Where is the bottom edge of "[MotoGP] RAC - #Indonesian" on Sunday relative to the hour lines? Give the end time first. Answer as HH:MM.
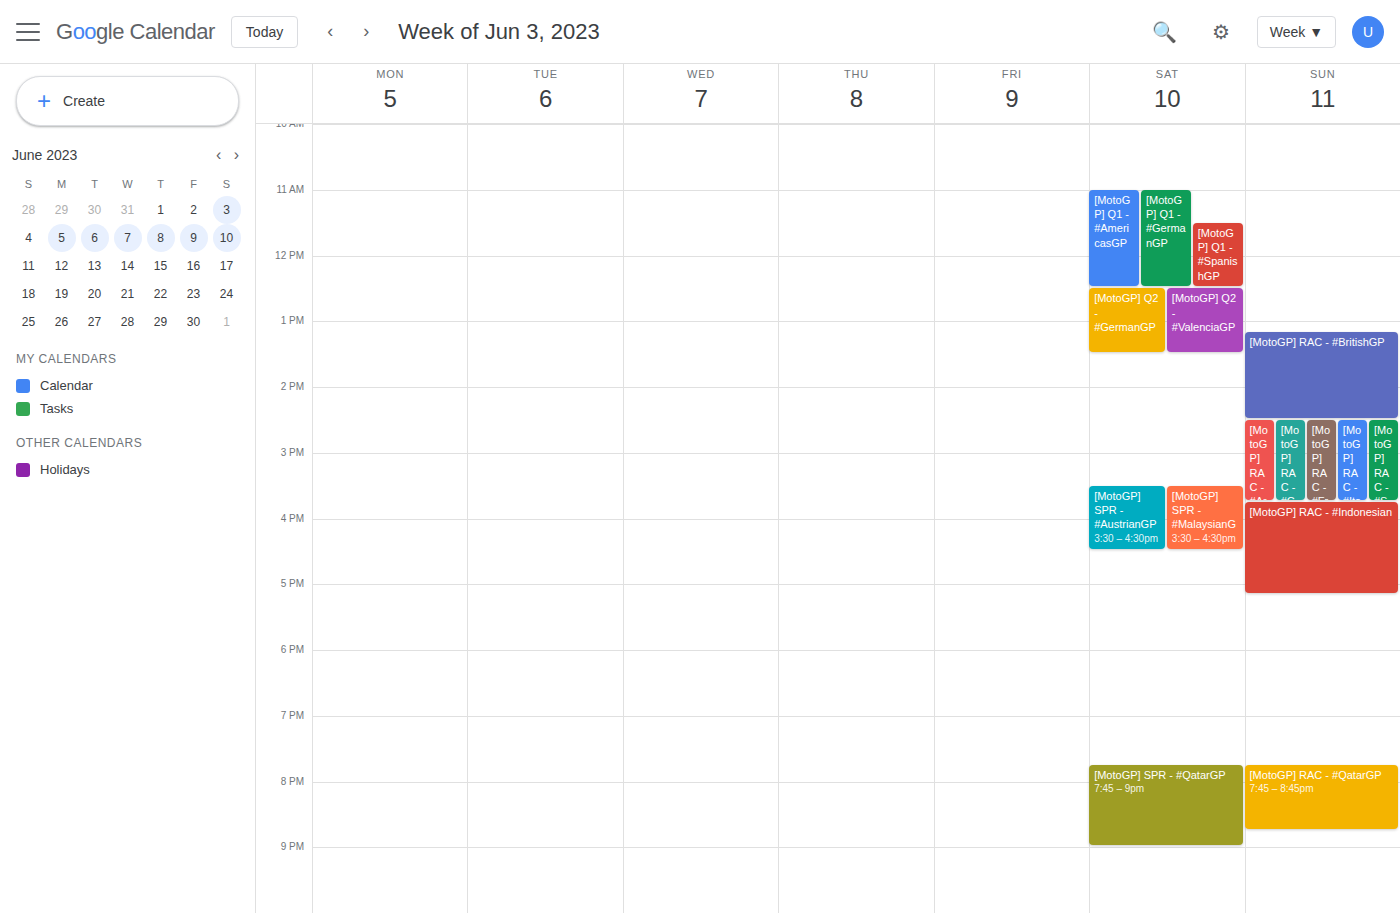
17:10 -- neither: 10 minutes below the 17:00 line and 50 minutes above the 18:00 line.